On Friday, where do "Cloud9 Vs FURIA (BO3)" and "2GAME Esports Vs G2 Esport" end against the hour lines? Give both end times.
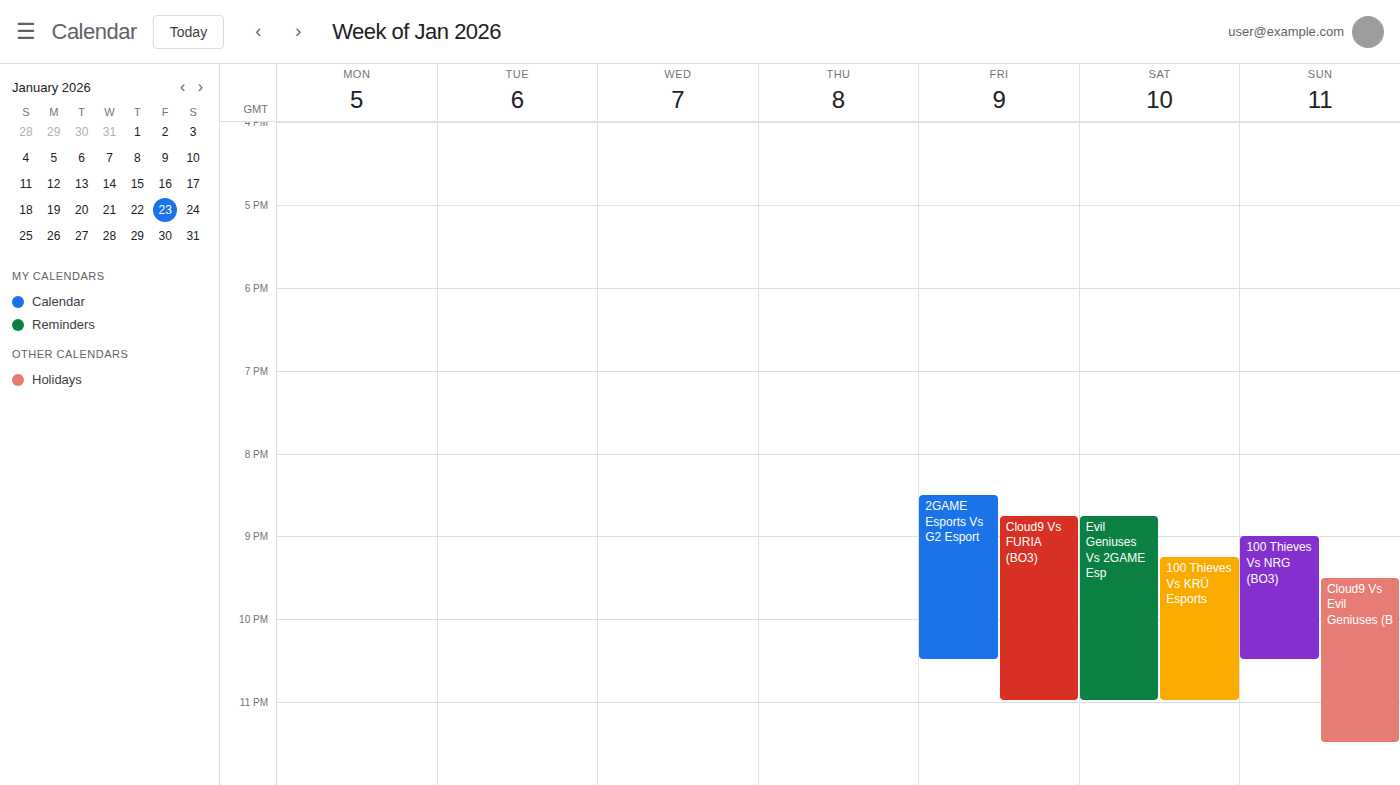
"Cloud9 Vs FURIA (BO3)": 11:00 PM, exactly on the 11 PM line. "2GAME Esports Vs G2 Esport": 10:30 PM, halfway between the 10 PM and 11 PM lines.